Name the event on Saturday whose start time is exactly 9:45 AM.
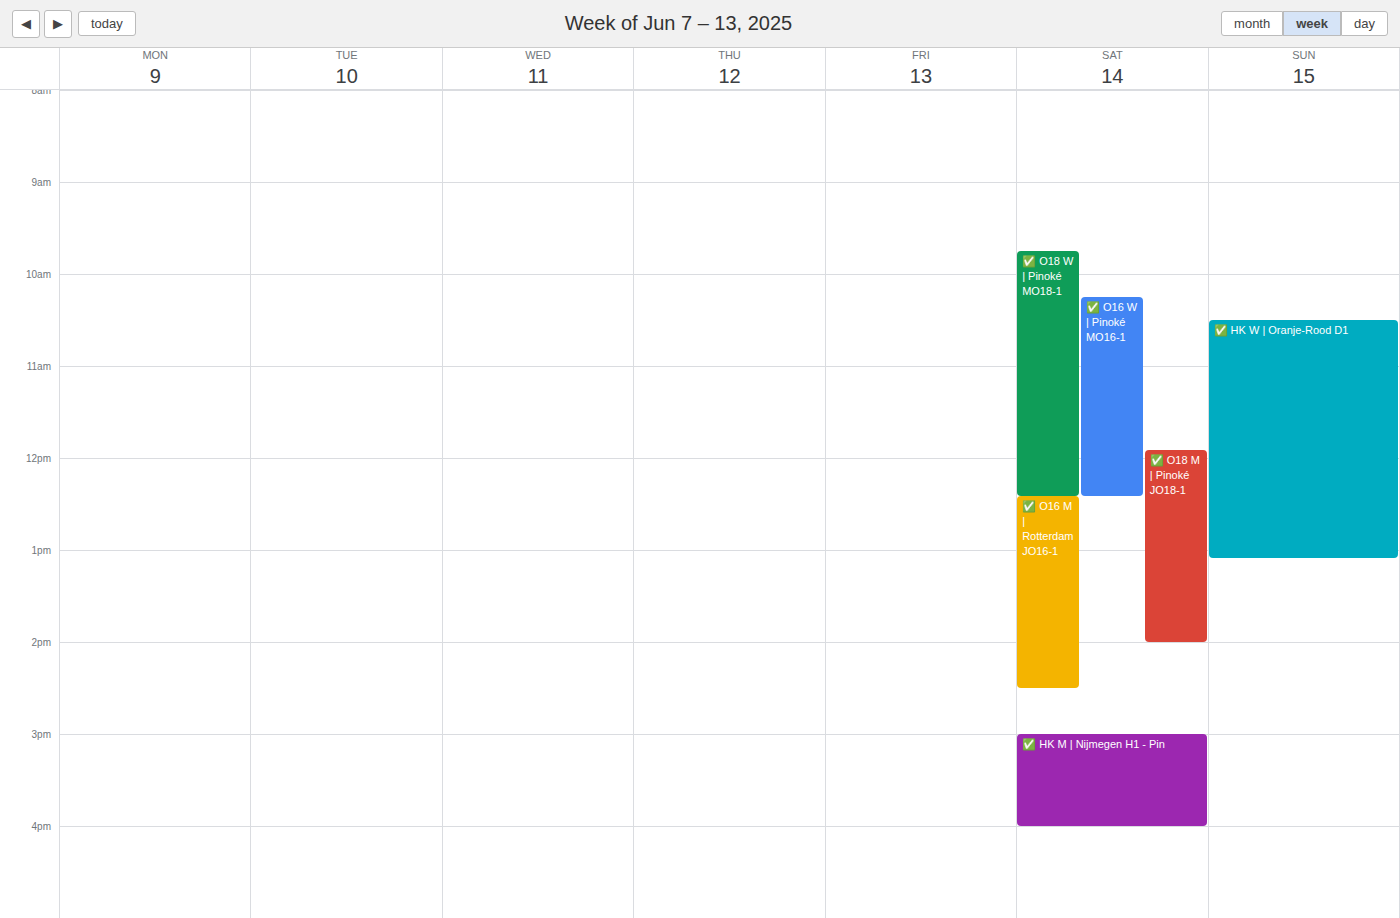
"✅ O18 W | Pinoké MO18-1"